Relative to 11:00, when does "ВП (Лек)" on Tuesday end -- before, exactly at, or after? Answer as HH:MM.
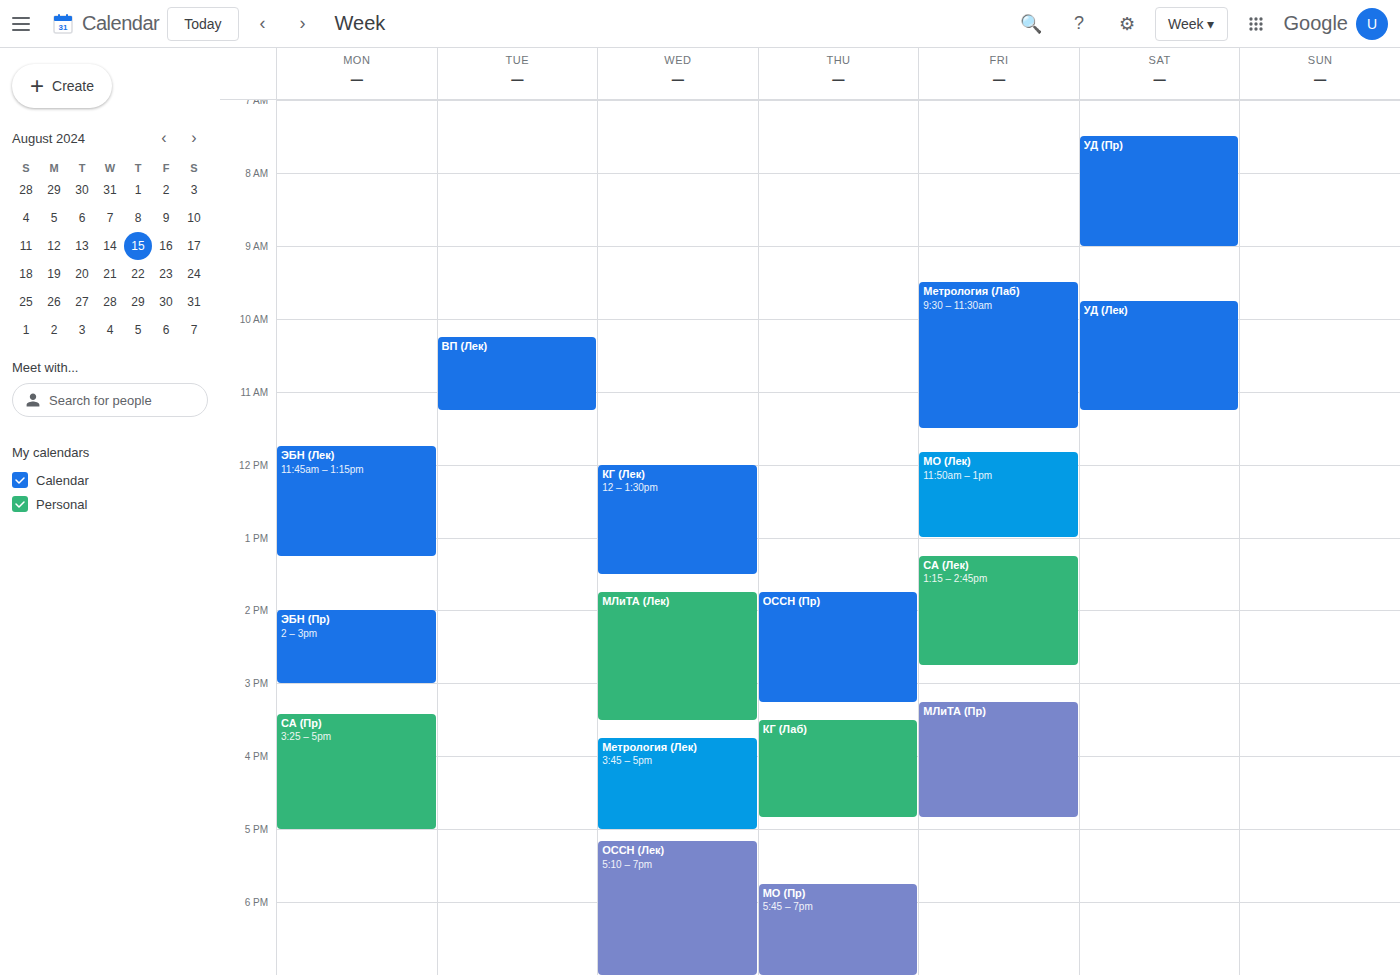
11:15 -- after 11:00, 15 minutes below the 11:00 line.